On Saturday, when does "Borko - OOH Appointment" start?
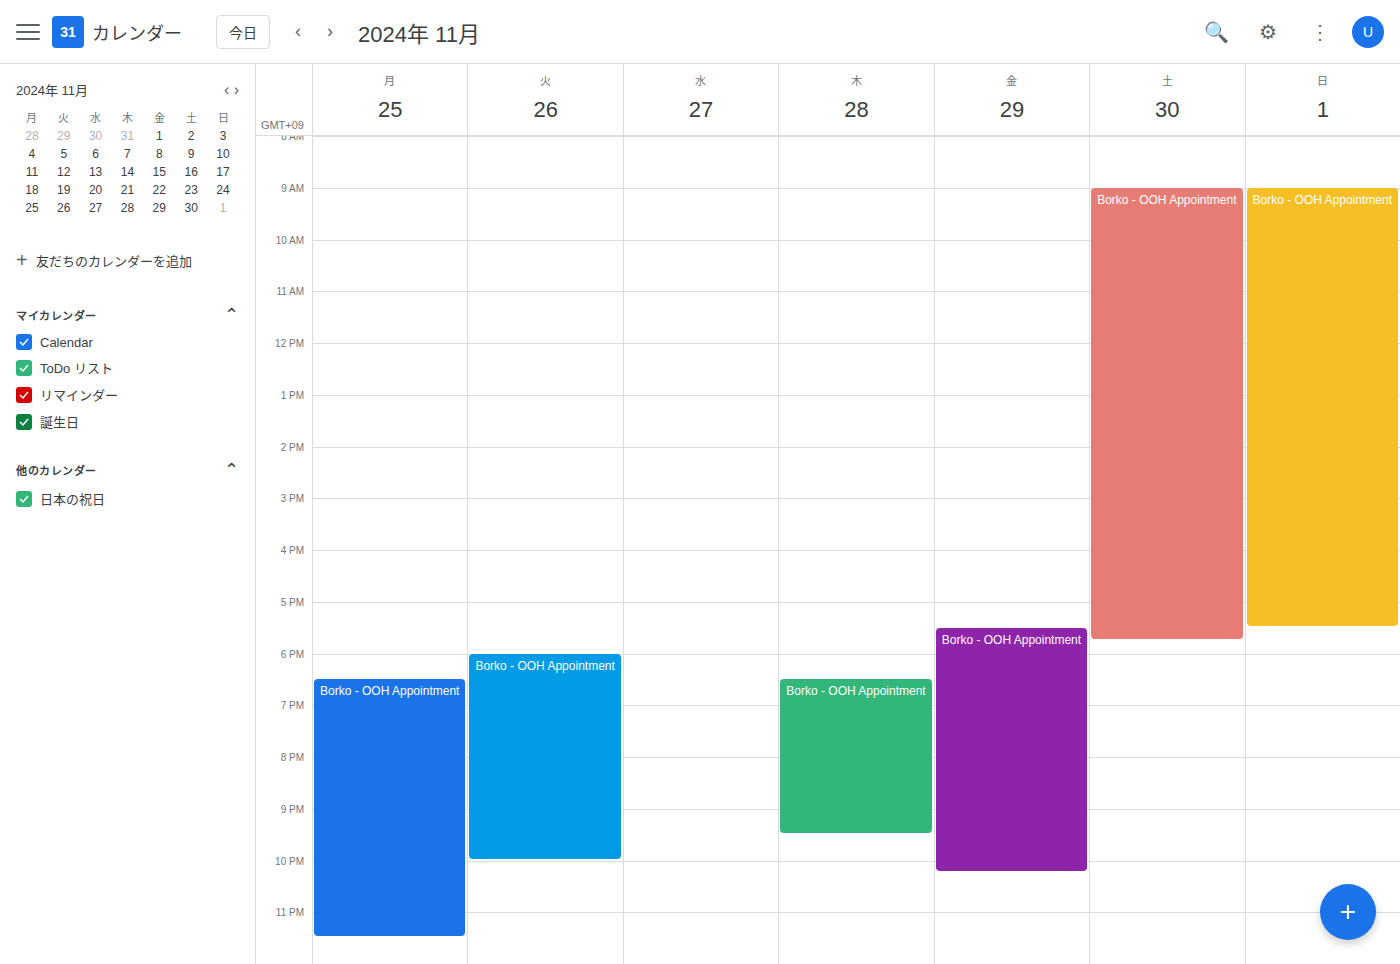
9:00 AM